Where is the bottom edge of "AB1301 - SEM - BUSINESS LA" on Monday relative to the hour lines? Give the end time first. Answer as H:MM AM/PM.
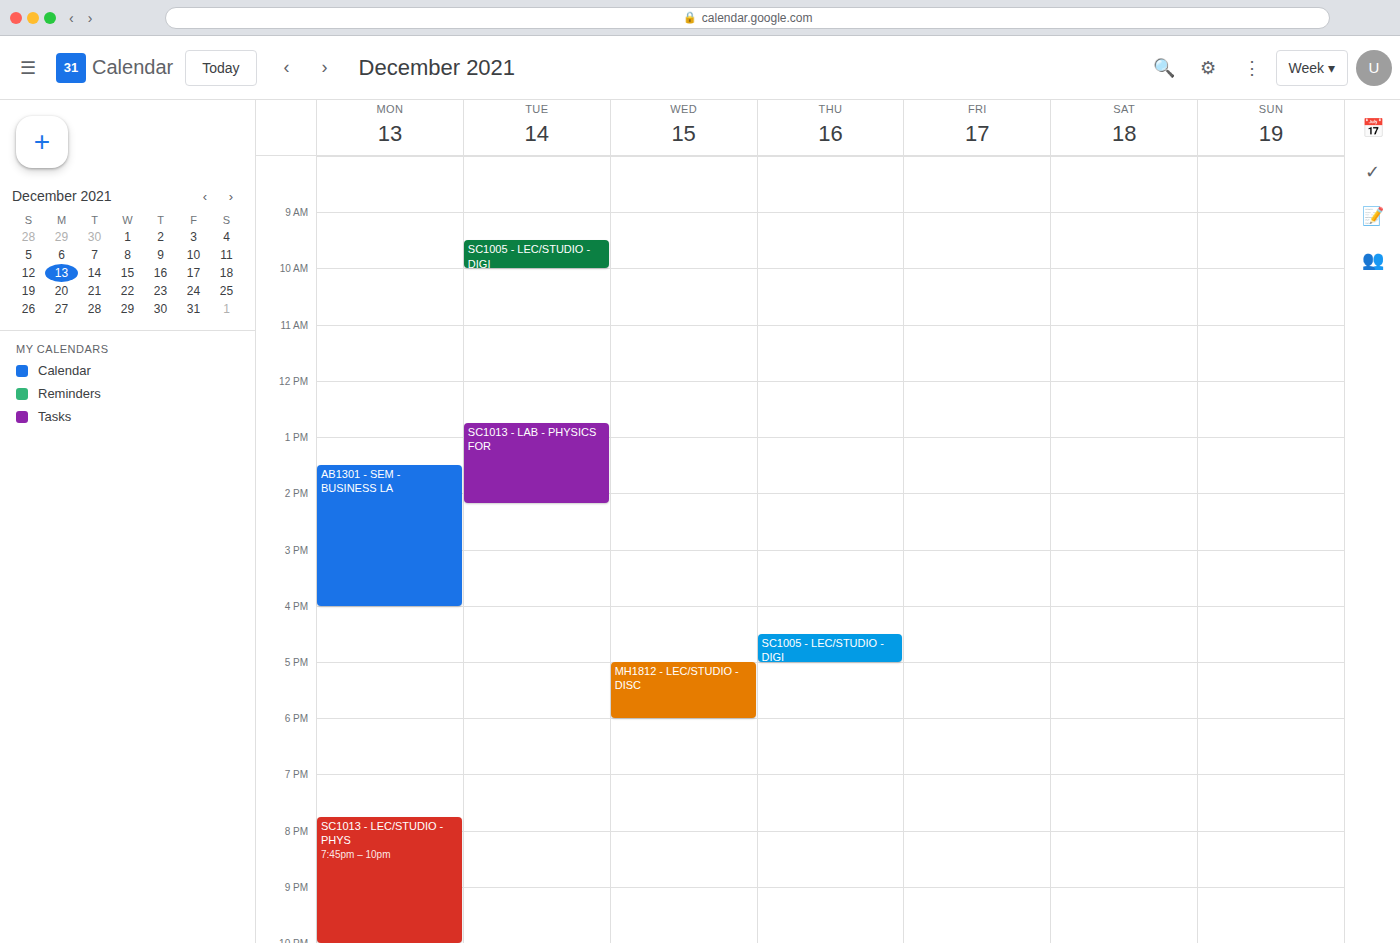
4:00 PM -- exactly on the 4 PM line.